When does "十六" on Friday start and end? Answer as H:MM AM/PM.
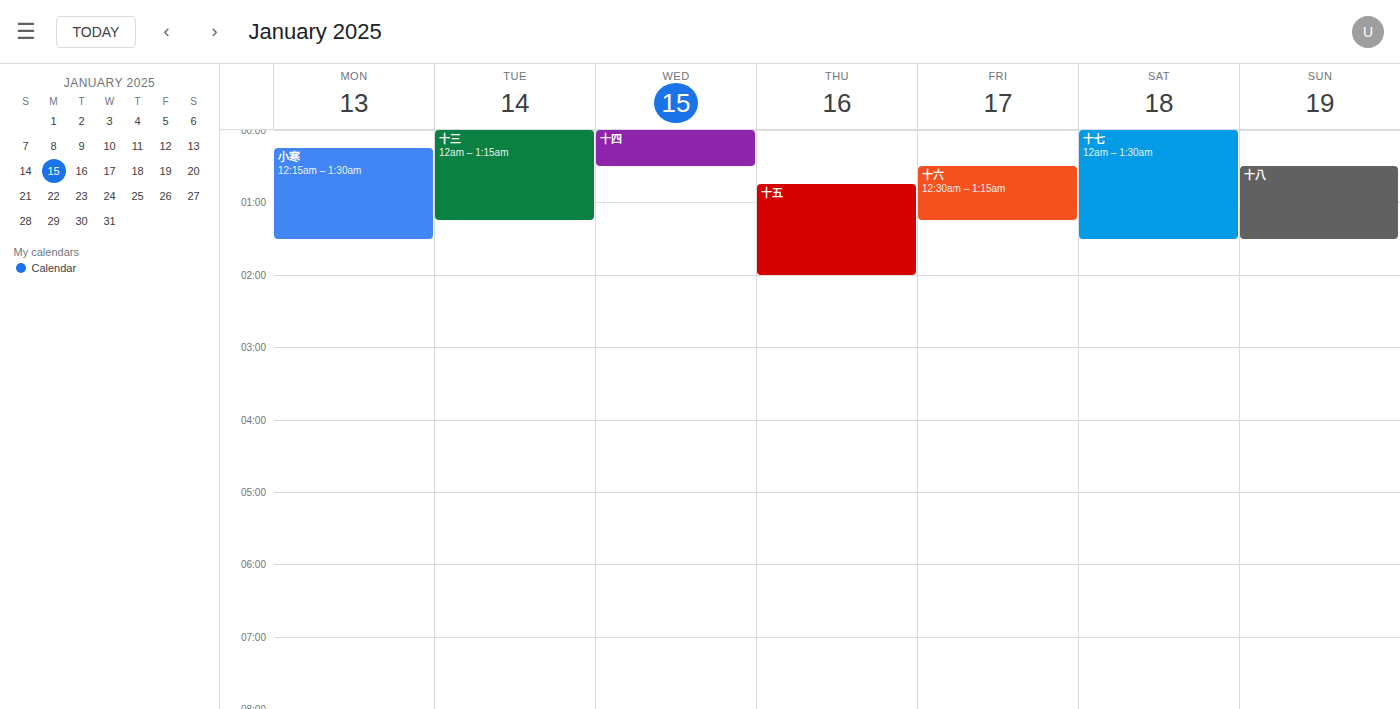
12:30 AM to 1:15 AM